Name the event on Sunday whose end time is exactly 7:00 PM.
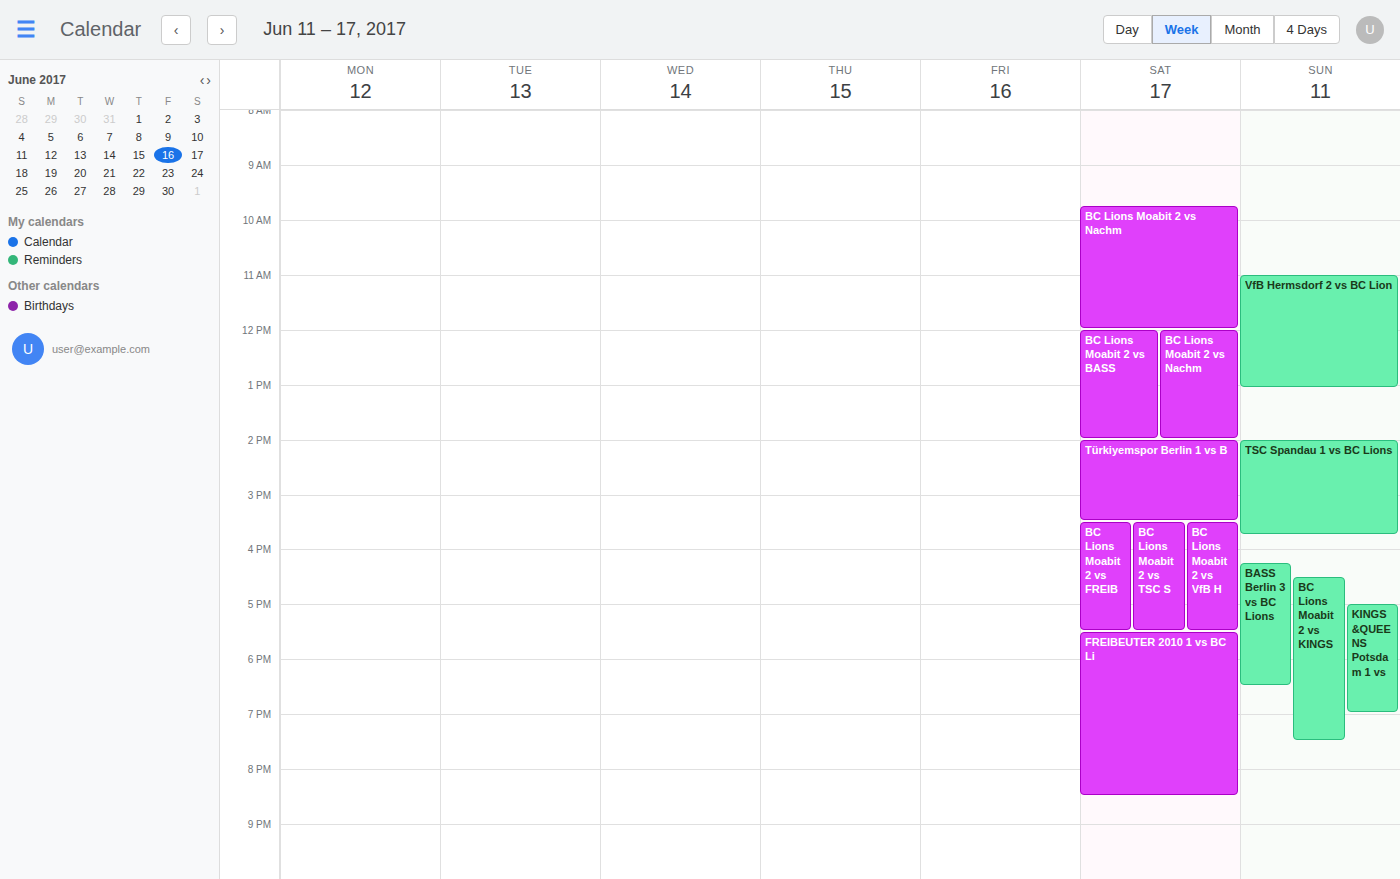
"KINGS&QUEENS Potsdam 1 vs"